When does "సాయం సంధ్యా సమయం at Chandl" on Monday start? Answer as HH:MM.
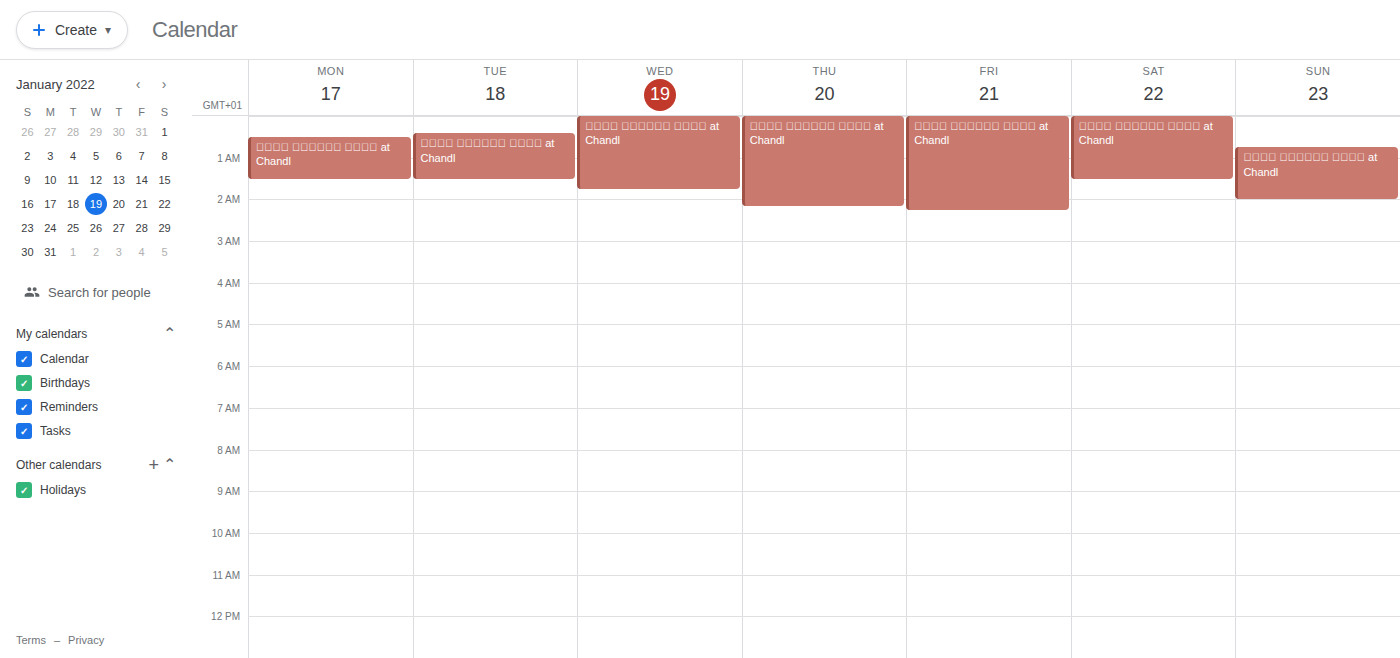
00:30